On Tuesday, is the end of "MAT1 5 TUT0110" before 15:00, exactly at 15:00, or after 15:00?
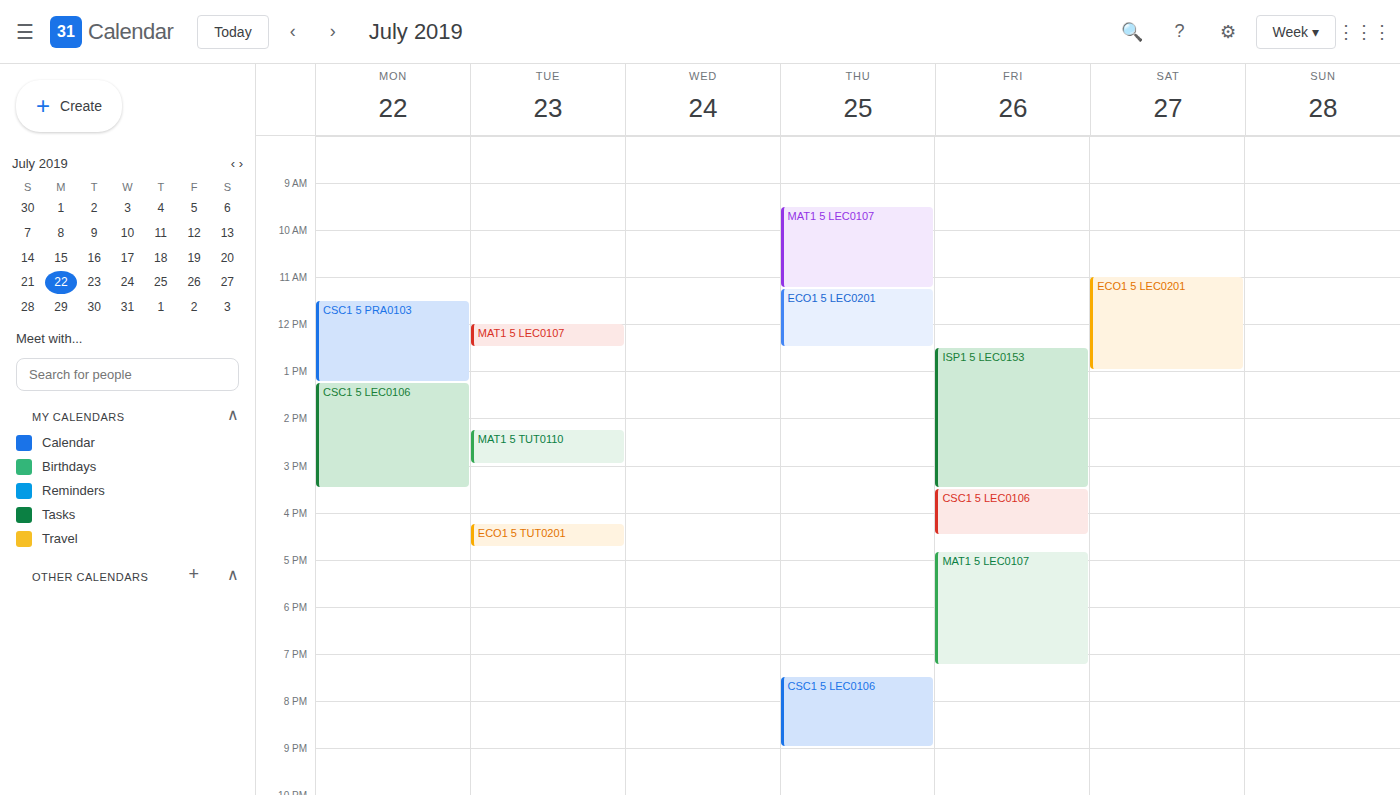
15:00 -- exactly at 15:00, on the 15:00 line.